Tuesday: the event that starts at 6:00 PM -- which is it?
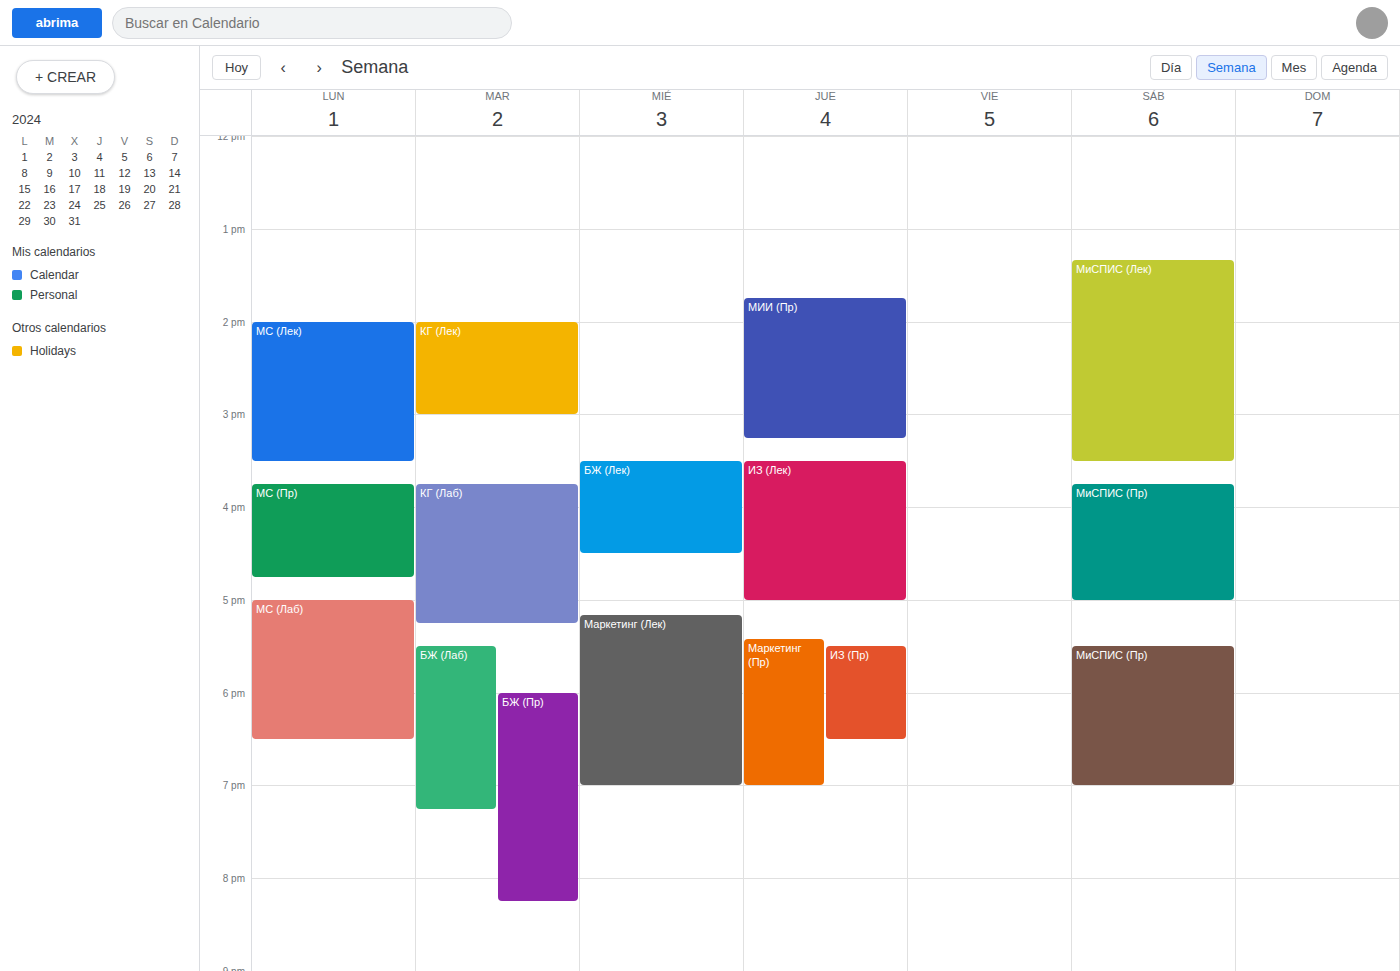
"БЖ (Пр)"